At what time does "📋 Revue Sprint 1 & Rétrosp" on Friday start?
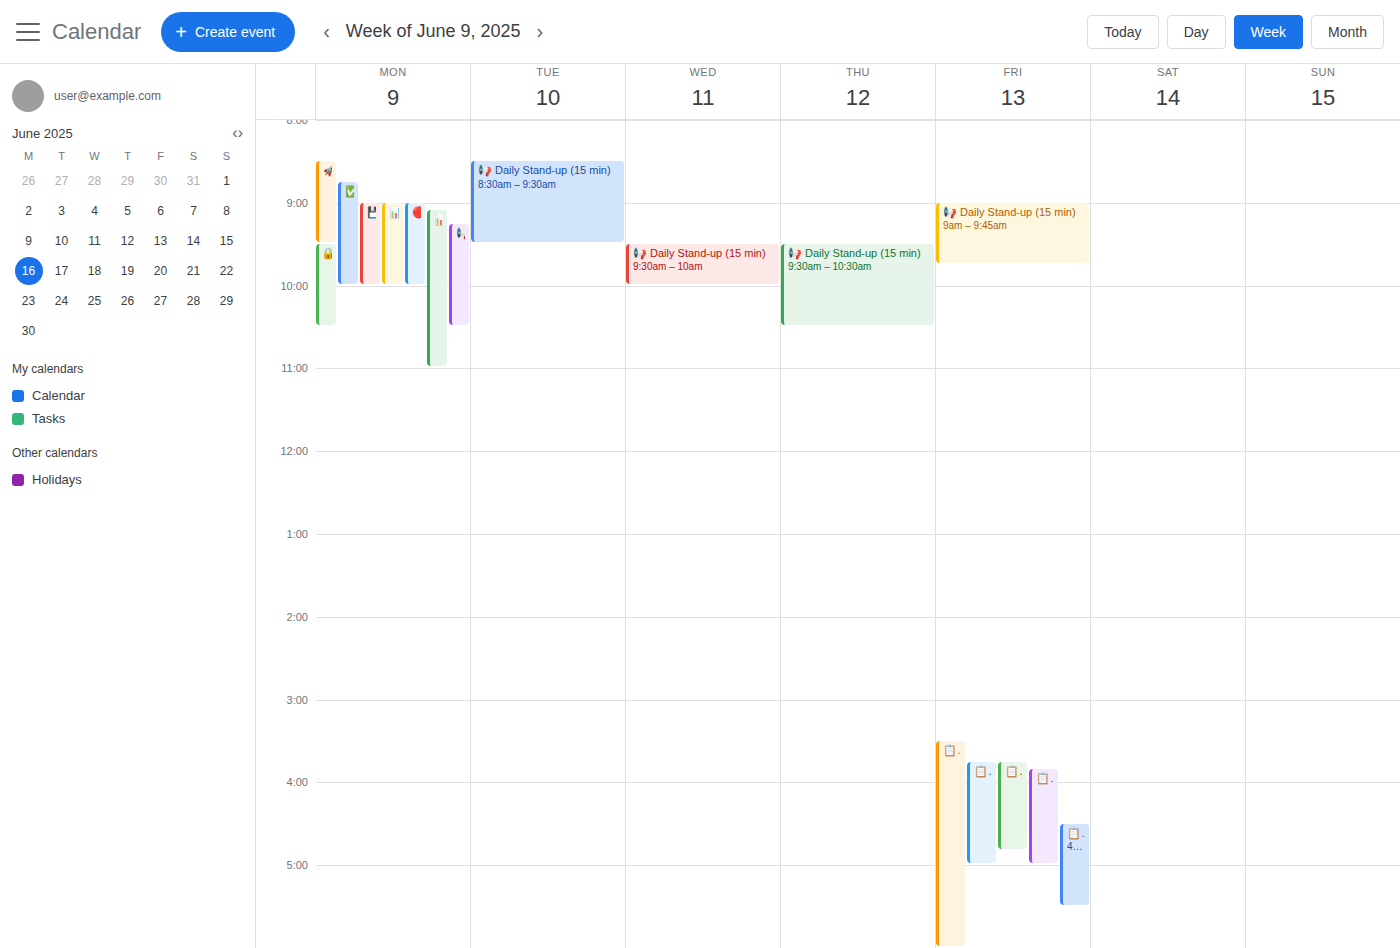
3:50 PM